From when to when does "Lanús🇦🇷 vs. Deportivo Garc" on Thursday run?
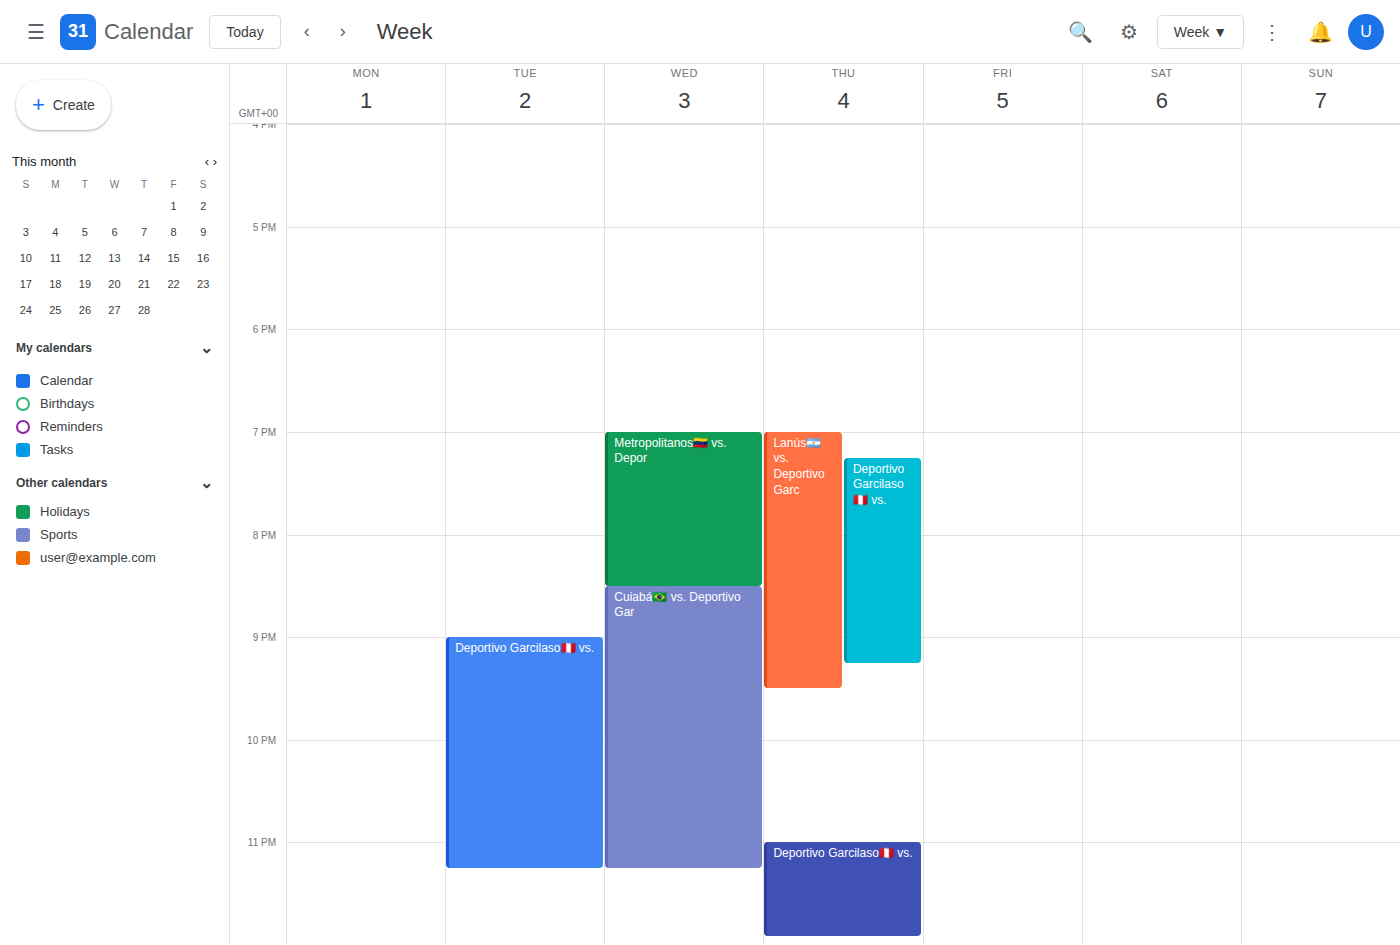
7:00 PM to 9:30 PM